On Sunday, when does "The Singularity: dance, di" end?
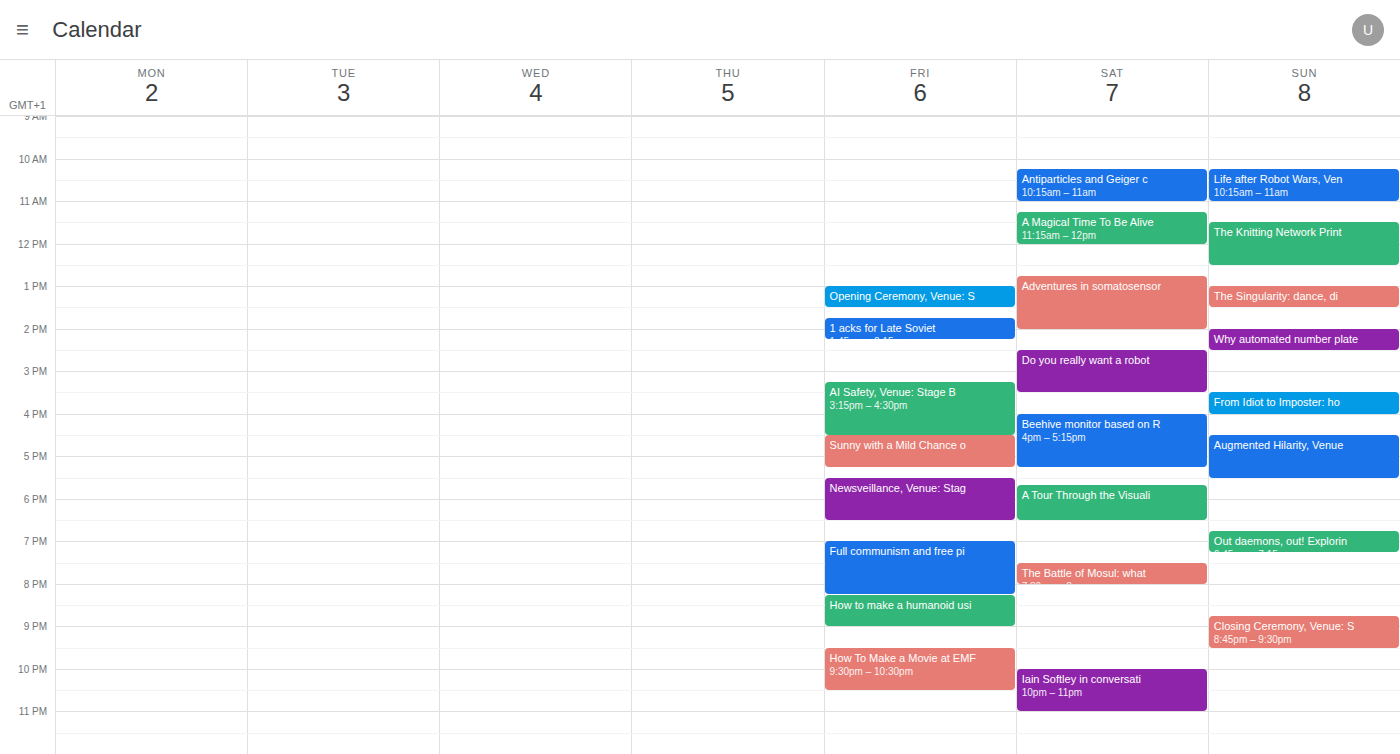
1:30 PM